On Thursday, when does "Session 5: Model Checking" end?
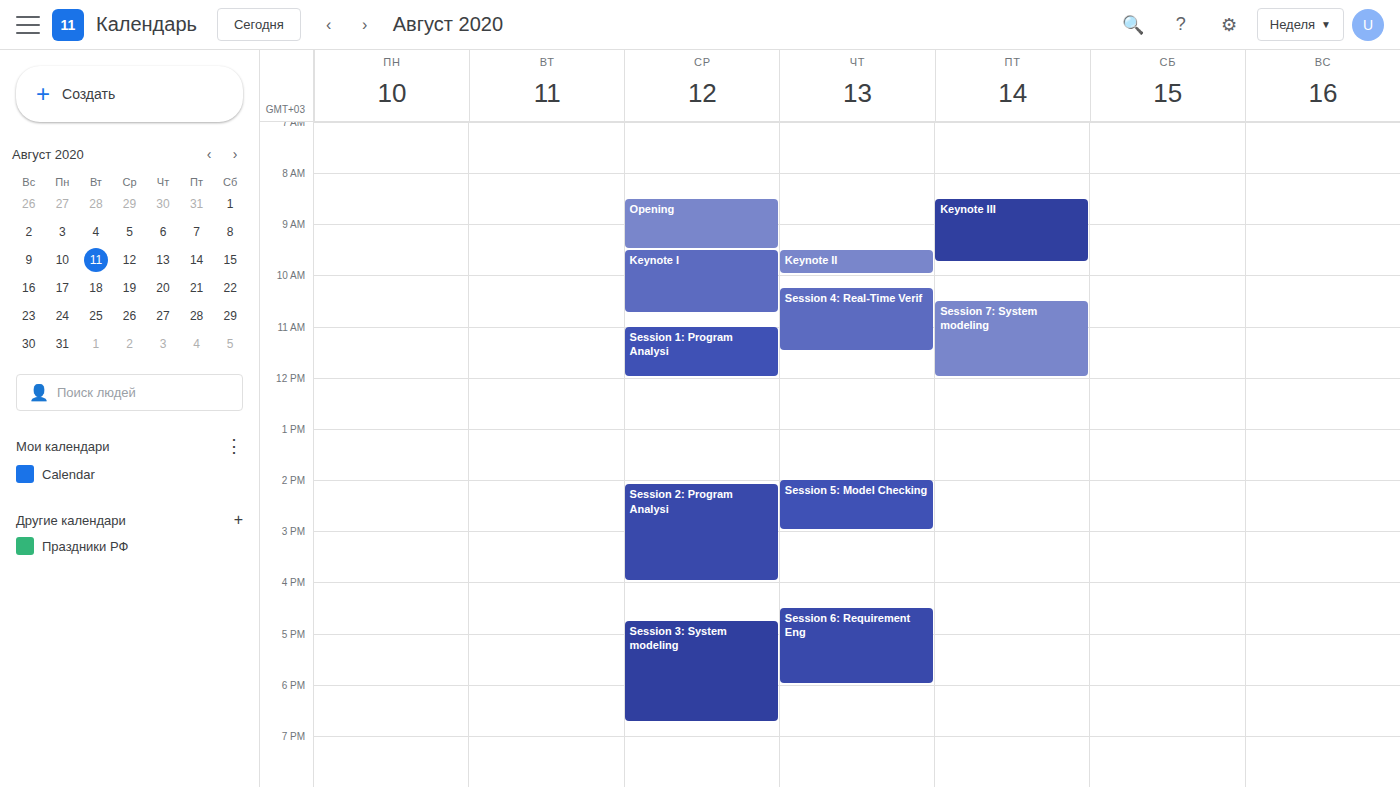
3:00 PM